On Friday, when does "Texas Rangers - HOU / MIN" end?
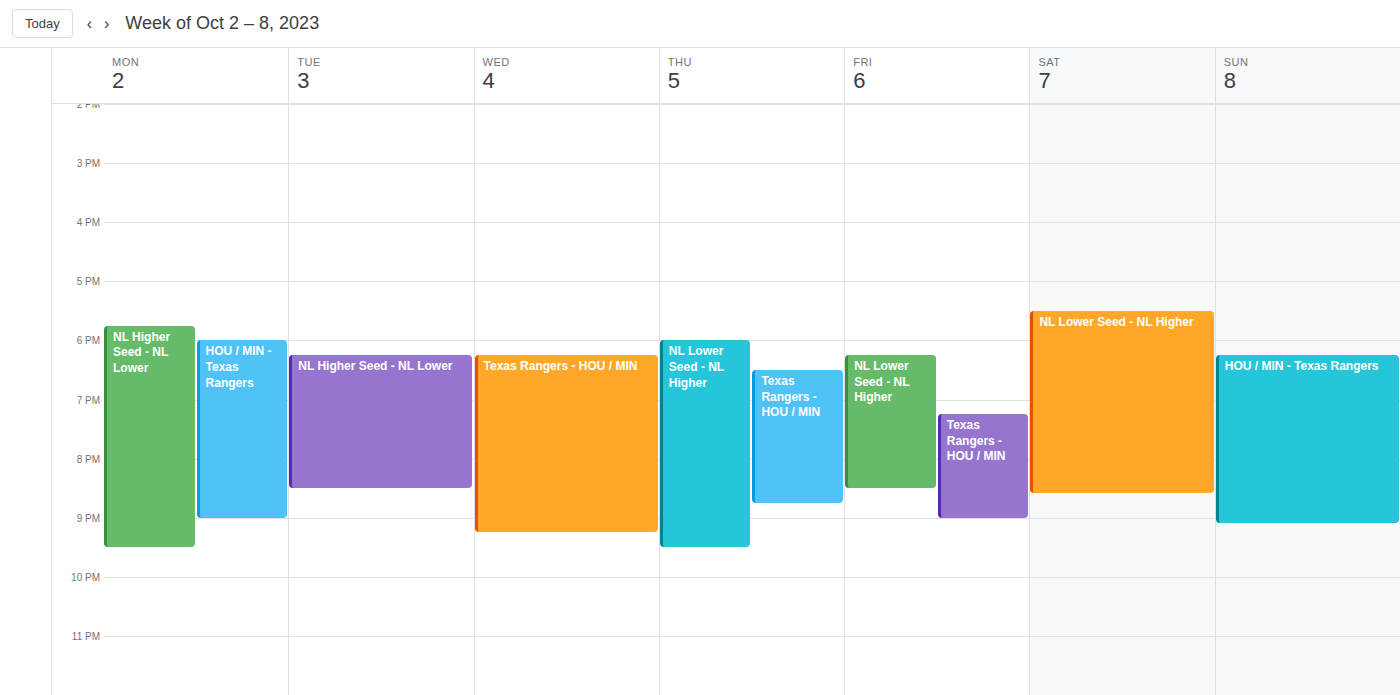
9:00 PM